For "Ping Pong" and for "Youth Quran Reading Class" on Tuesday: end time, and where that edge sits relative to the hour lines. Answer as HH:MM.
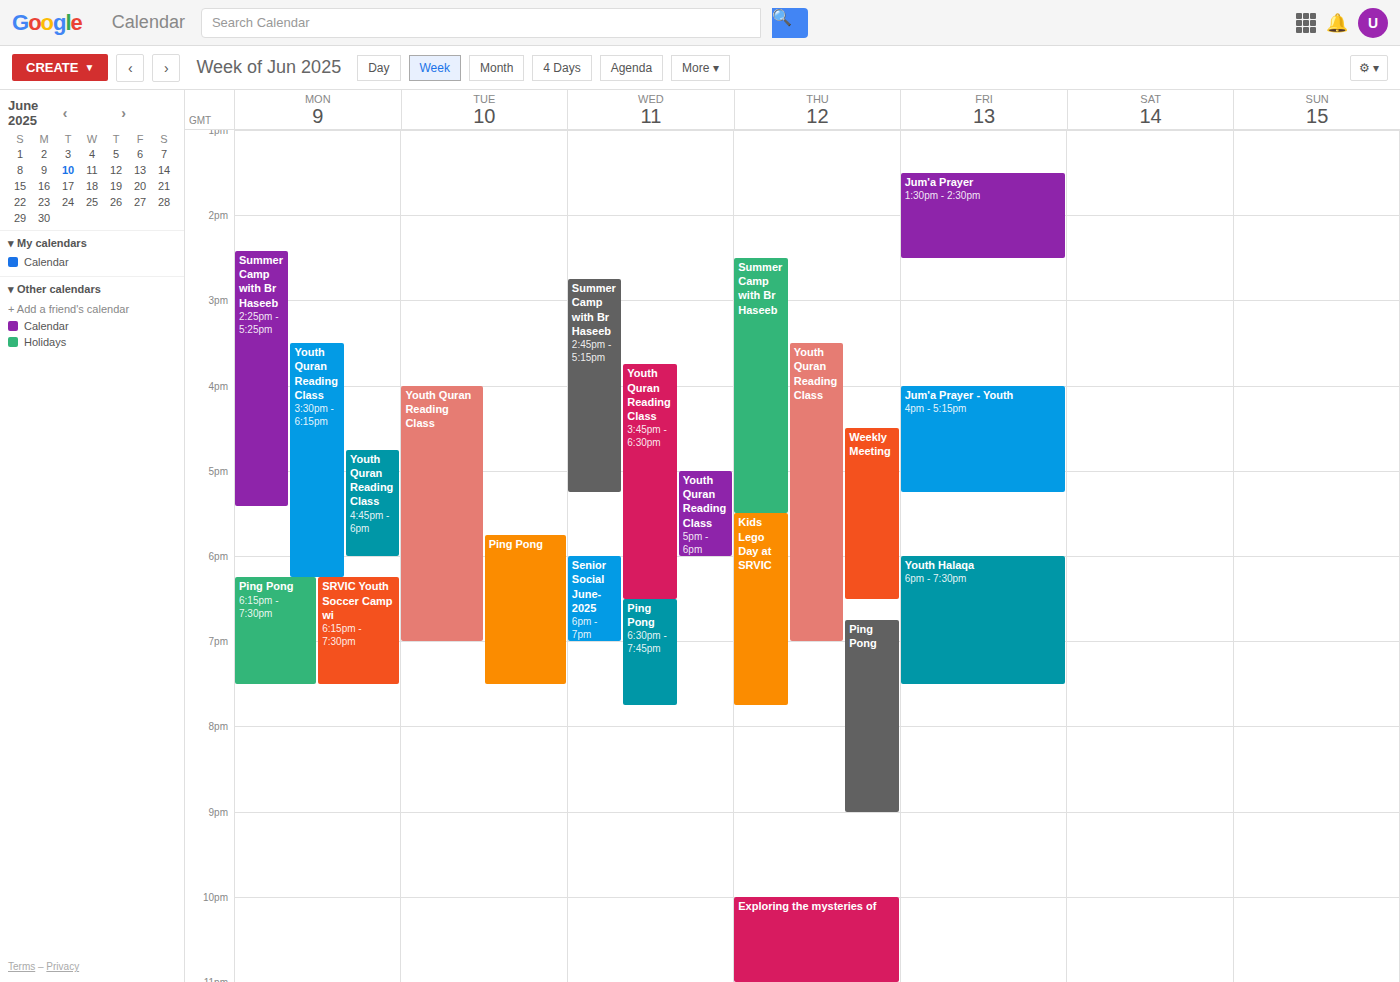
"Ping Pong": 19:30, halfway between the 19:00 and 20:00 lines. "Youth Quran Reading Class": 19:00, exactly on the 19:00 line.